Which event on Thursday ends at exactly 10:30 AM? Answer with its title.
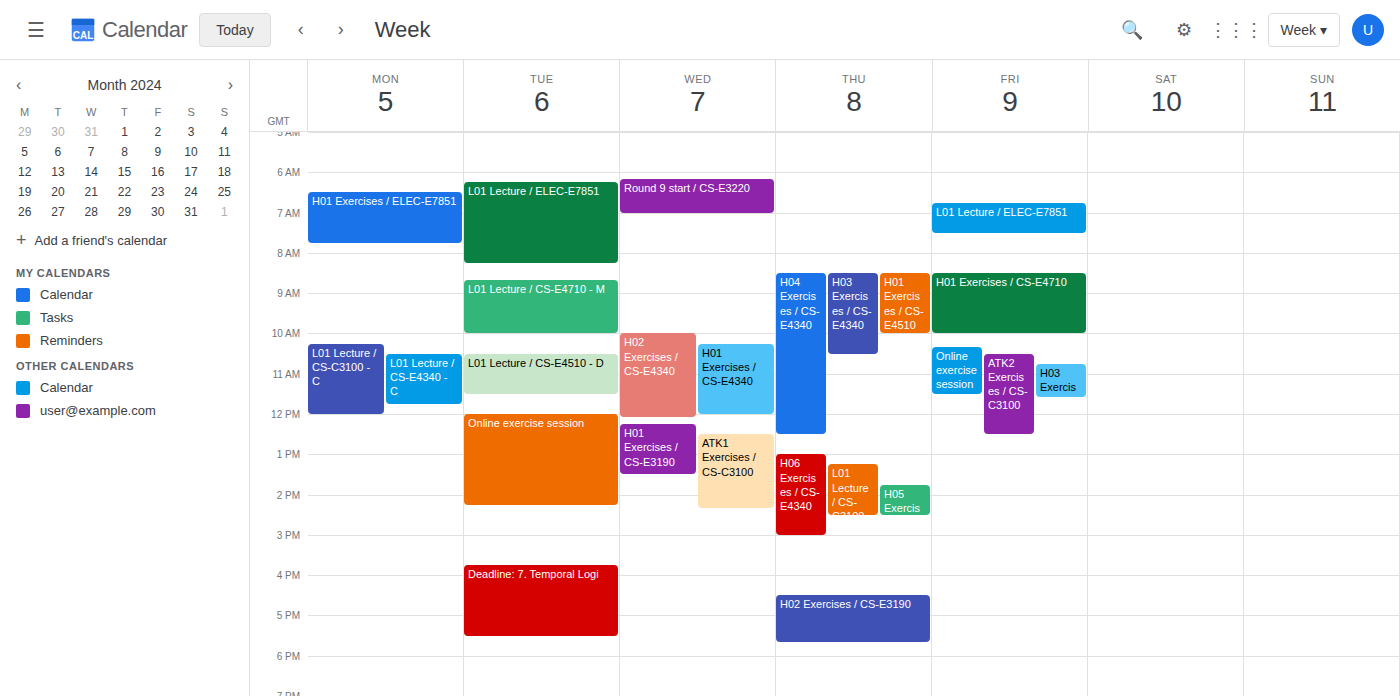
"H03 Exercises / CS-E4340"